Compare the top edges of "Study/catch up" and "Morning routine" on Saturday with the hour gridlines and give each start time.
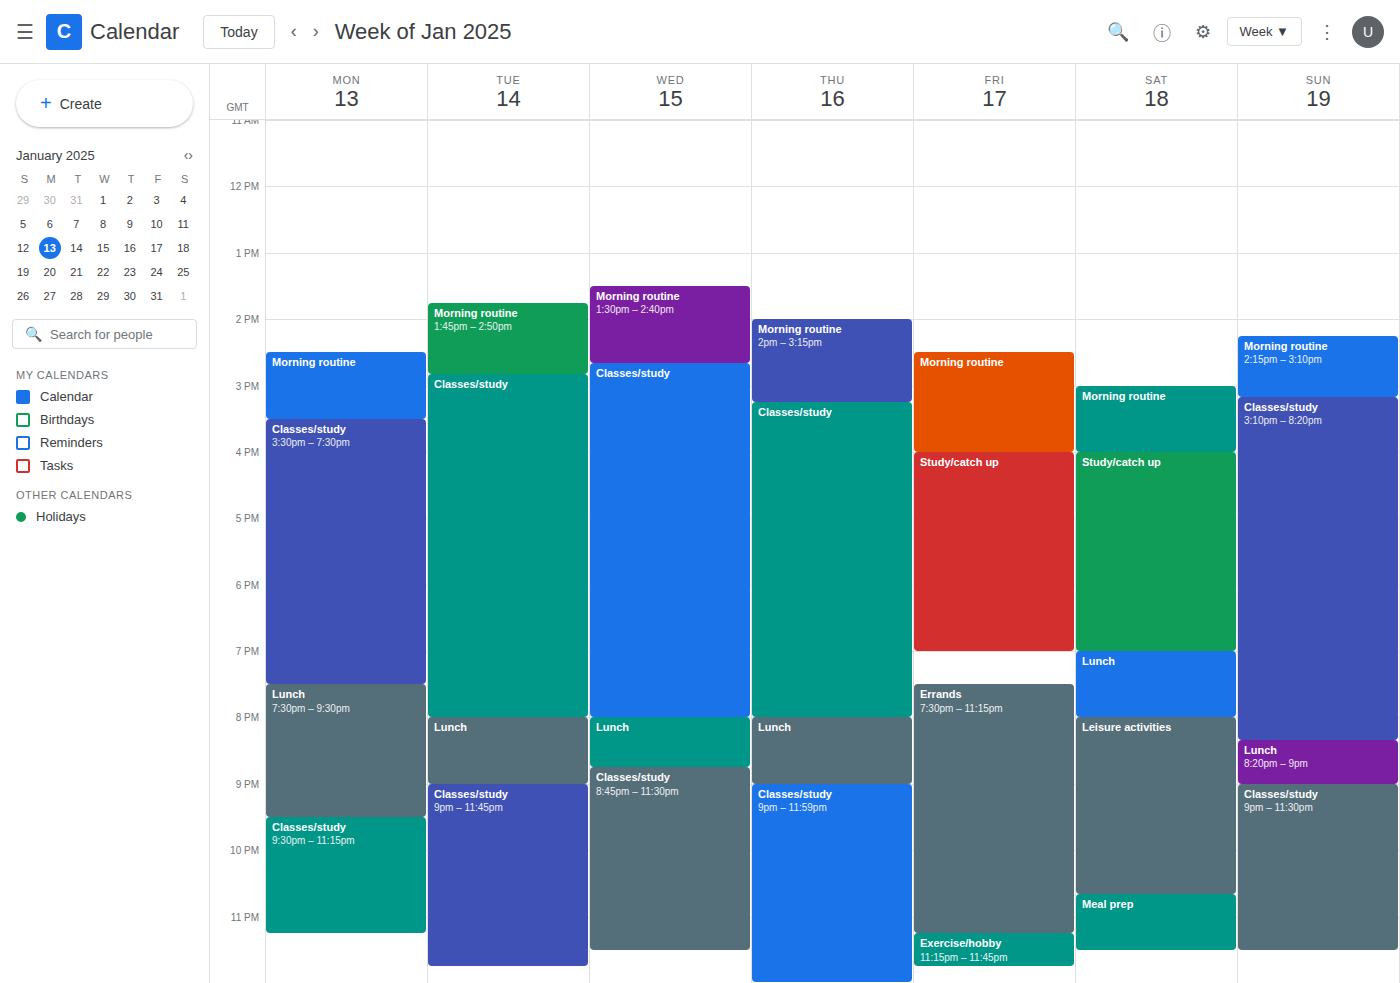
"Study/catch up": 4:00 PM, exactly on the 4 PM line. "Morning routine": 3:00 PM, exactly on the 3 PM line.